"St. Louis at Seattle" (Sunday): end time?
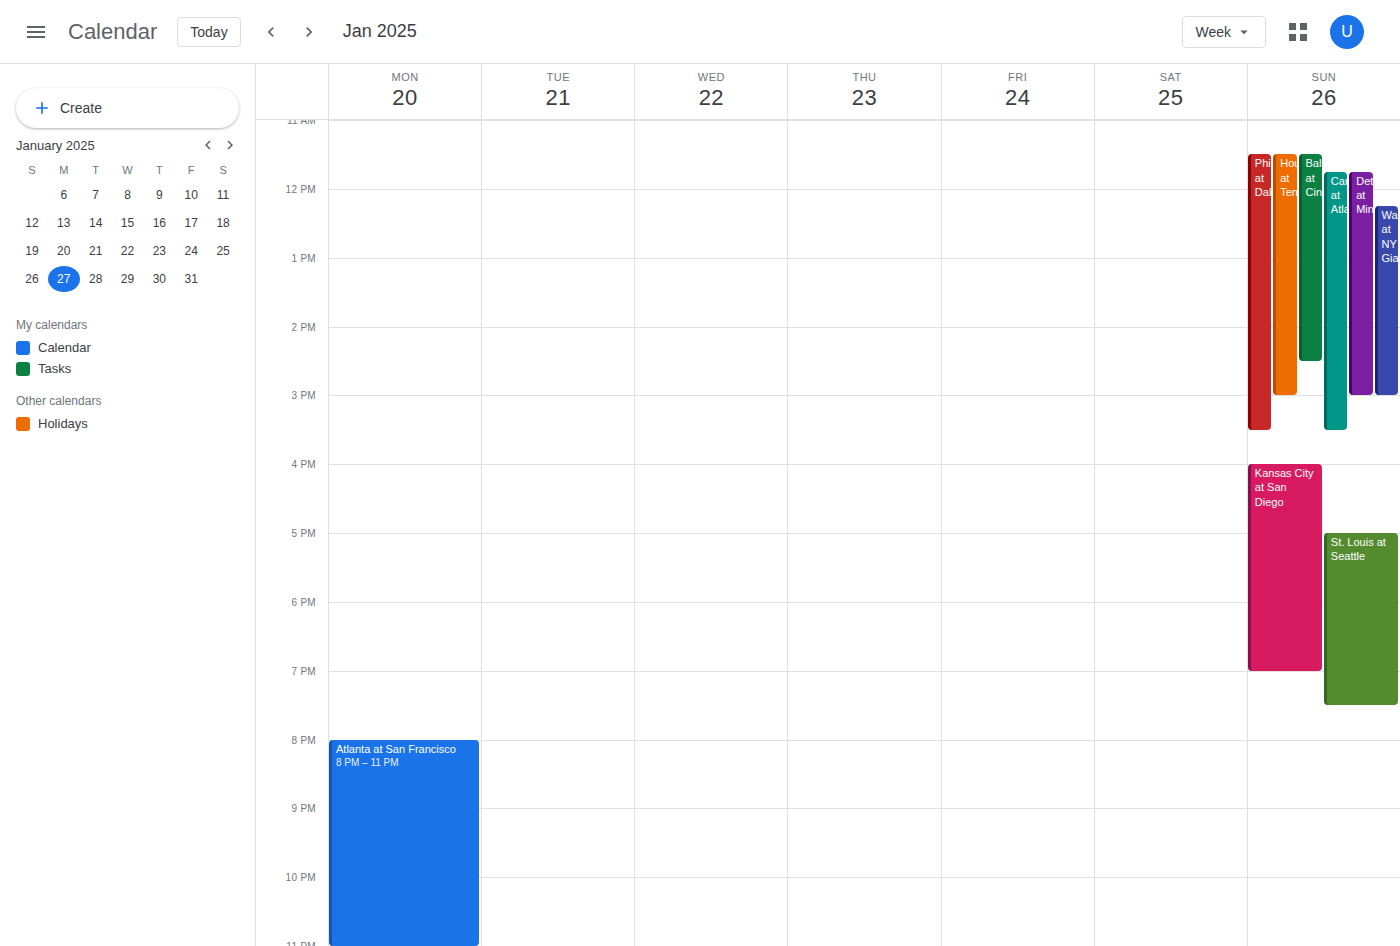
7:30 PM